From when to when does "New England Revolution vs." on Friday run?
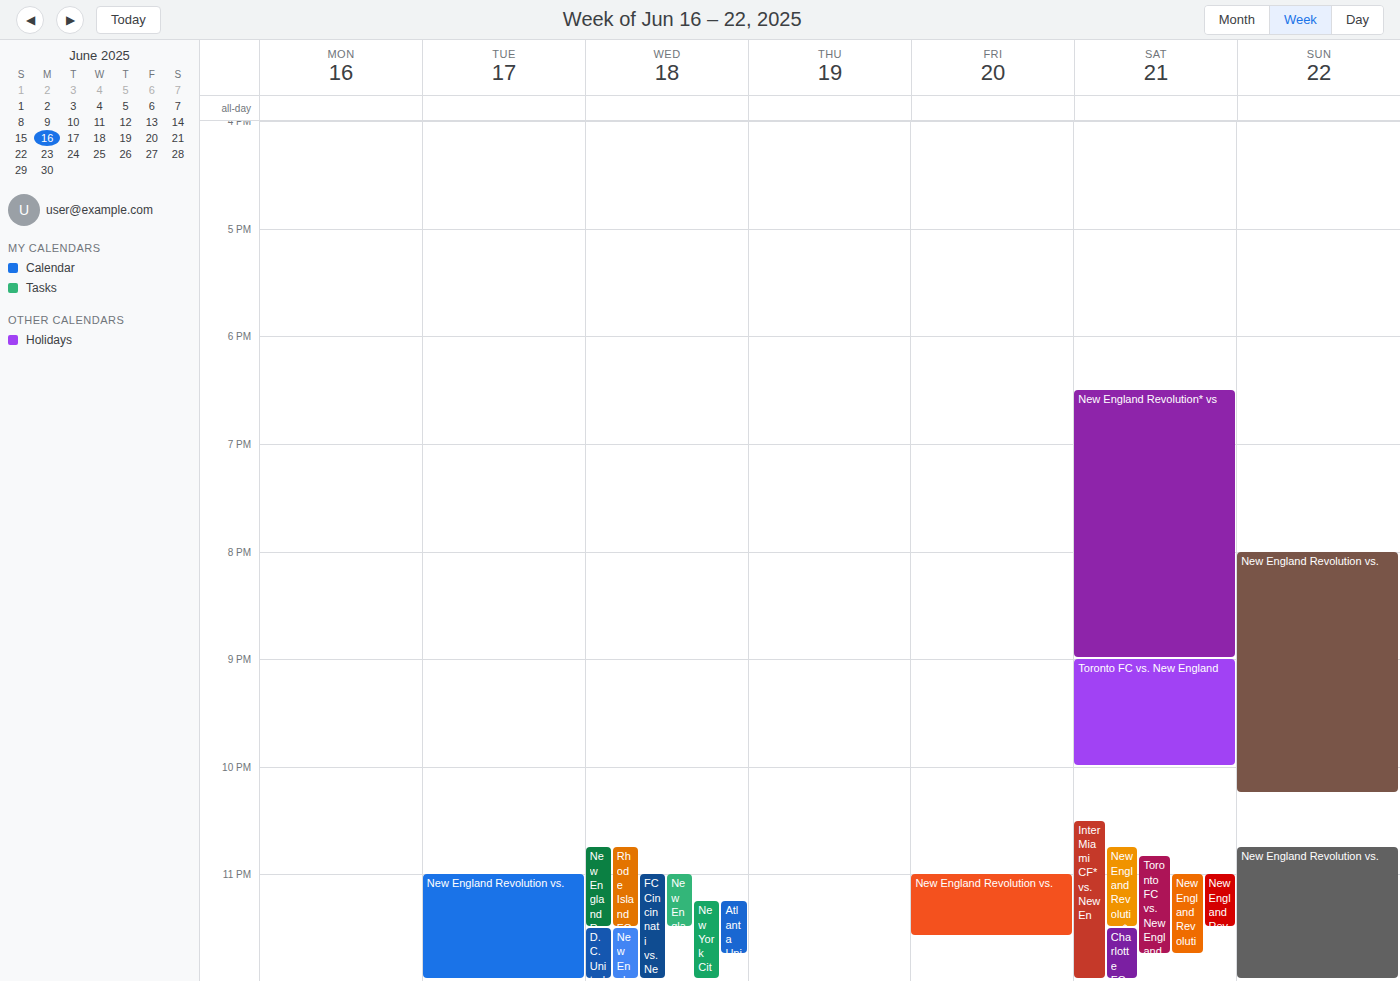
11:00 PM to 11:35 PM